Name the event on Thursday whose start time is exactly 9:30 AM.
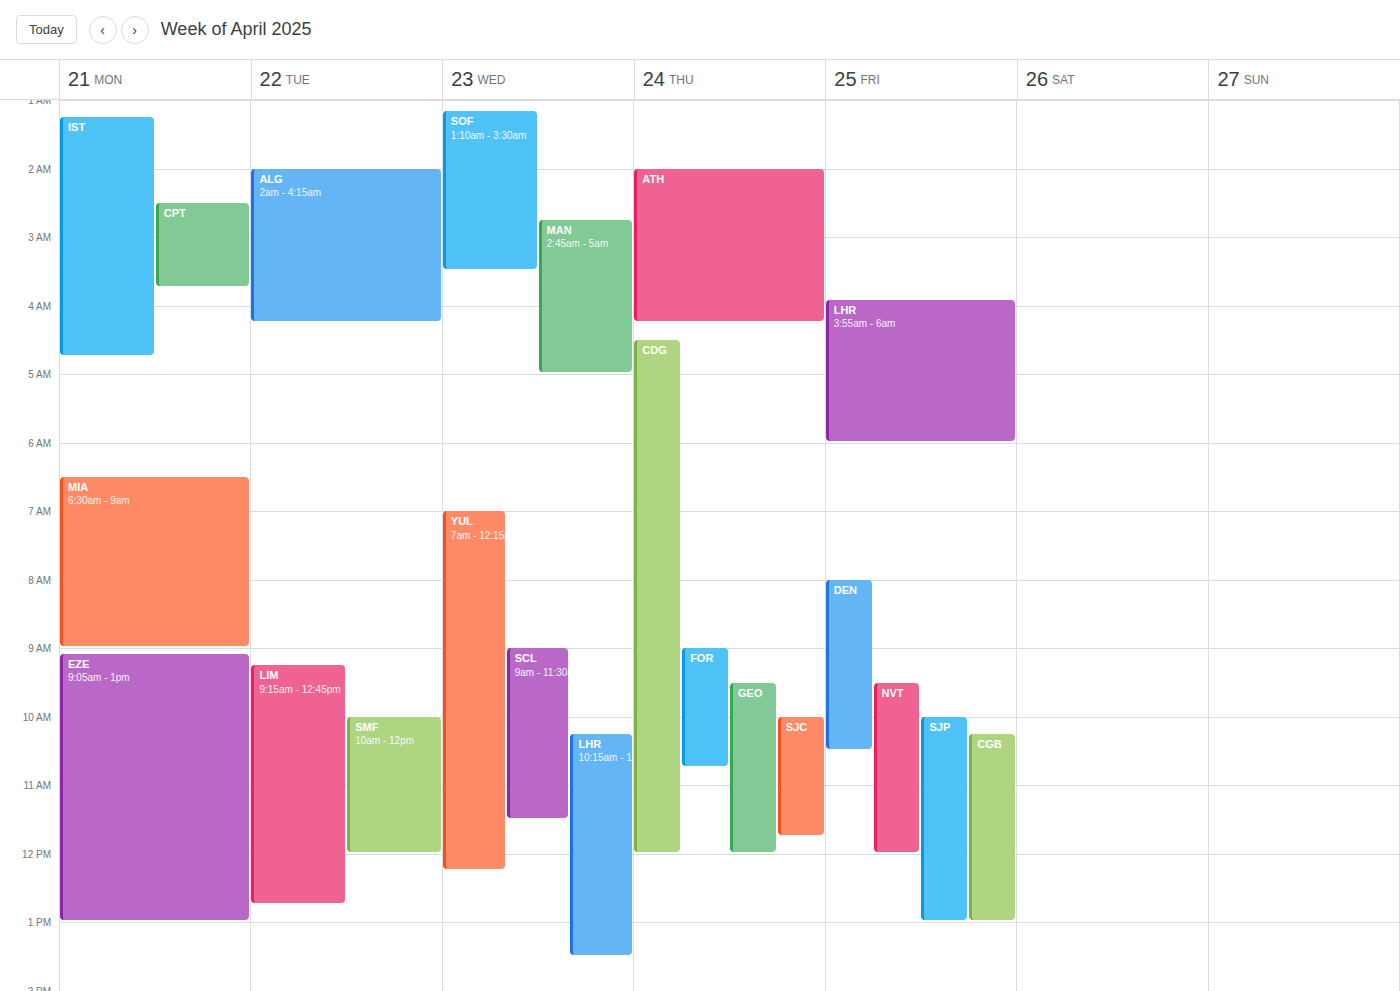
"GEO"